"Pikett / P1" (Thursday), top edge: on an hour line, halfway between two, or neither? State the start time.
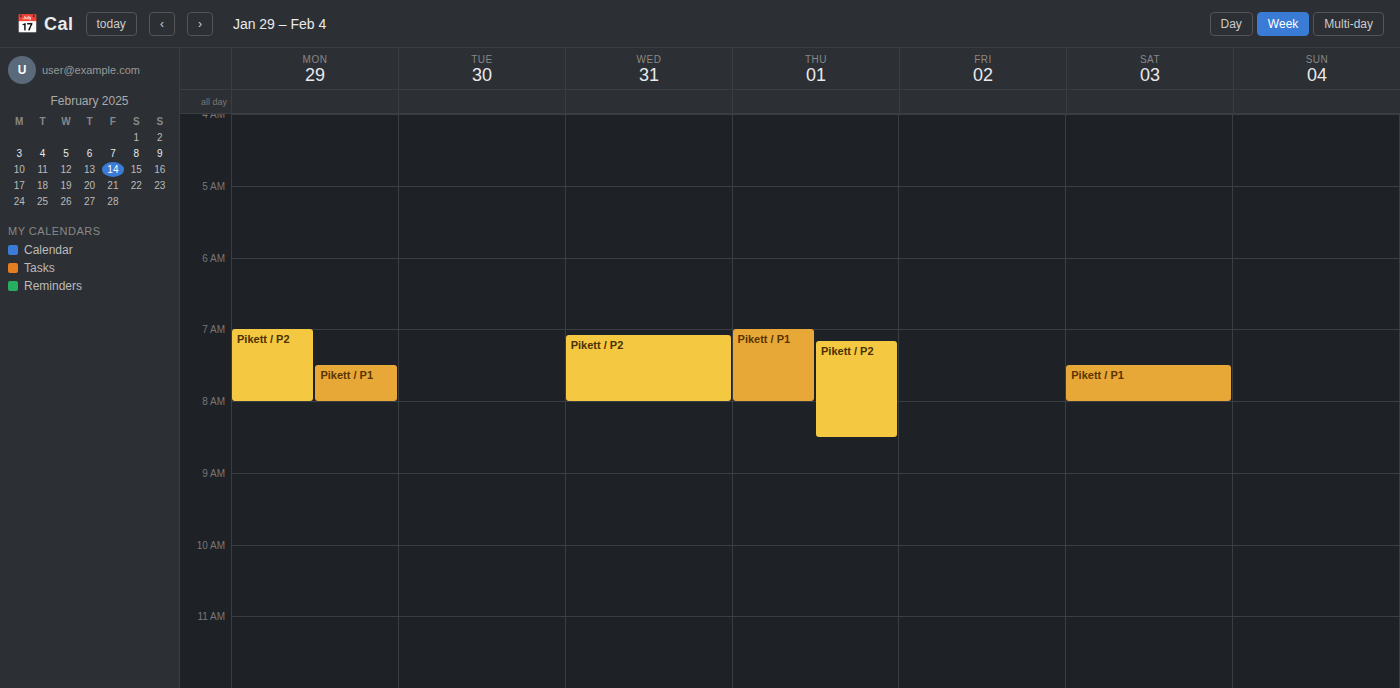
7:00 AM -- exactly on the 7 AM line.